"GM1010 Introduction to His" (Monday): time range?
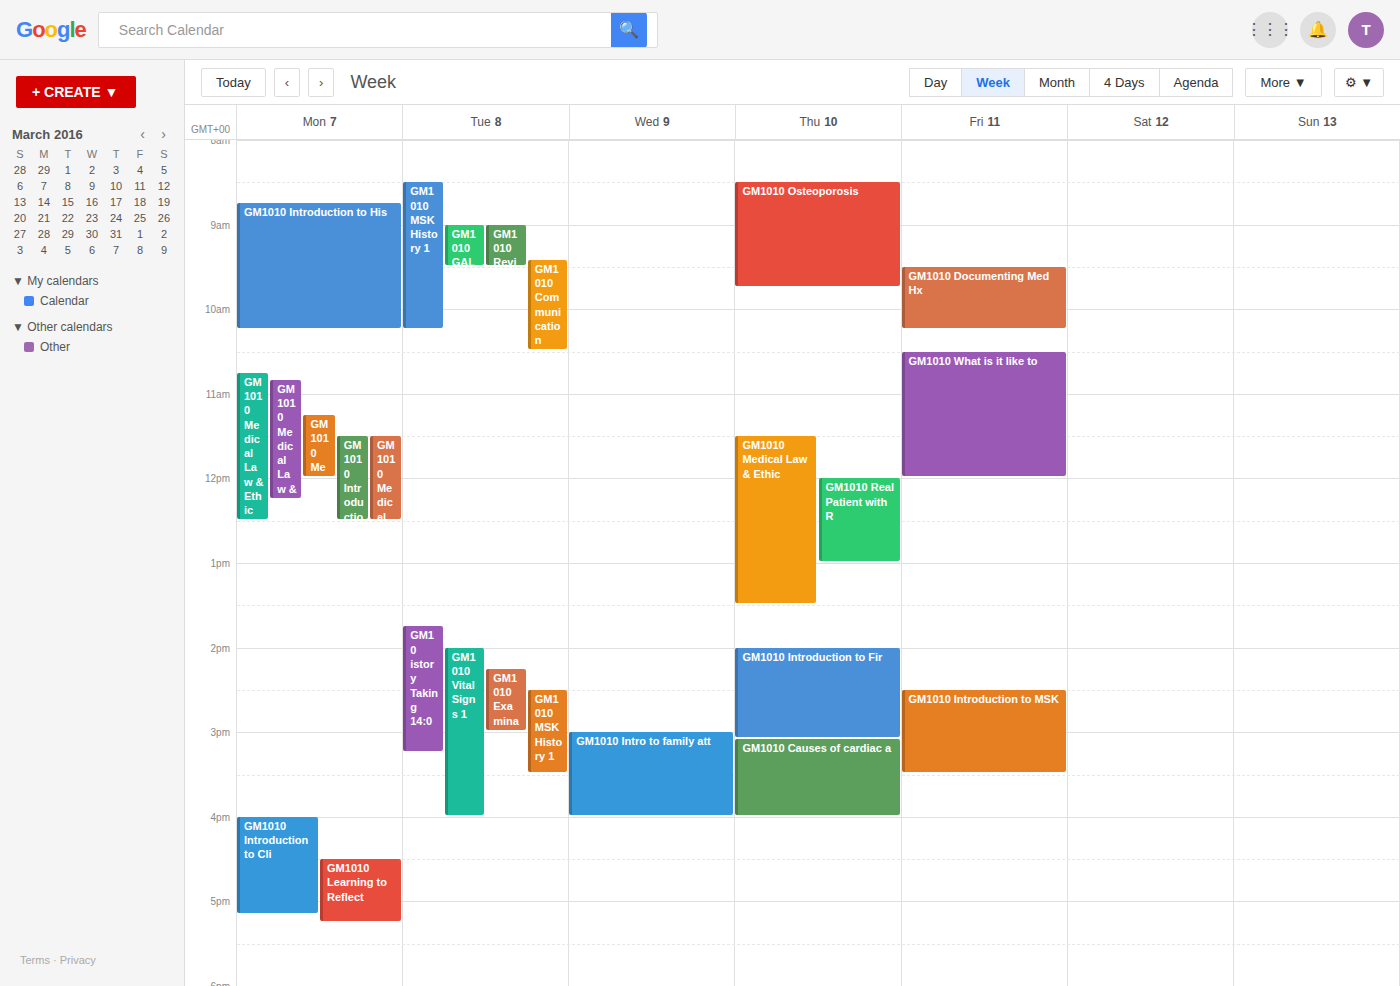
8:45 AM to 10:15 AM